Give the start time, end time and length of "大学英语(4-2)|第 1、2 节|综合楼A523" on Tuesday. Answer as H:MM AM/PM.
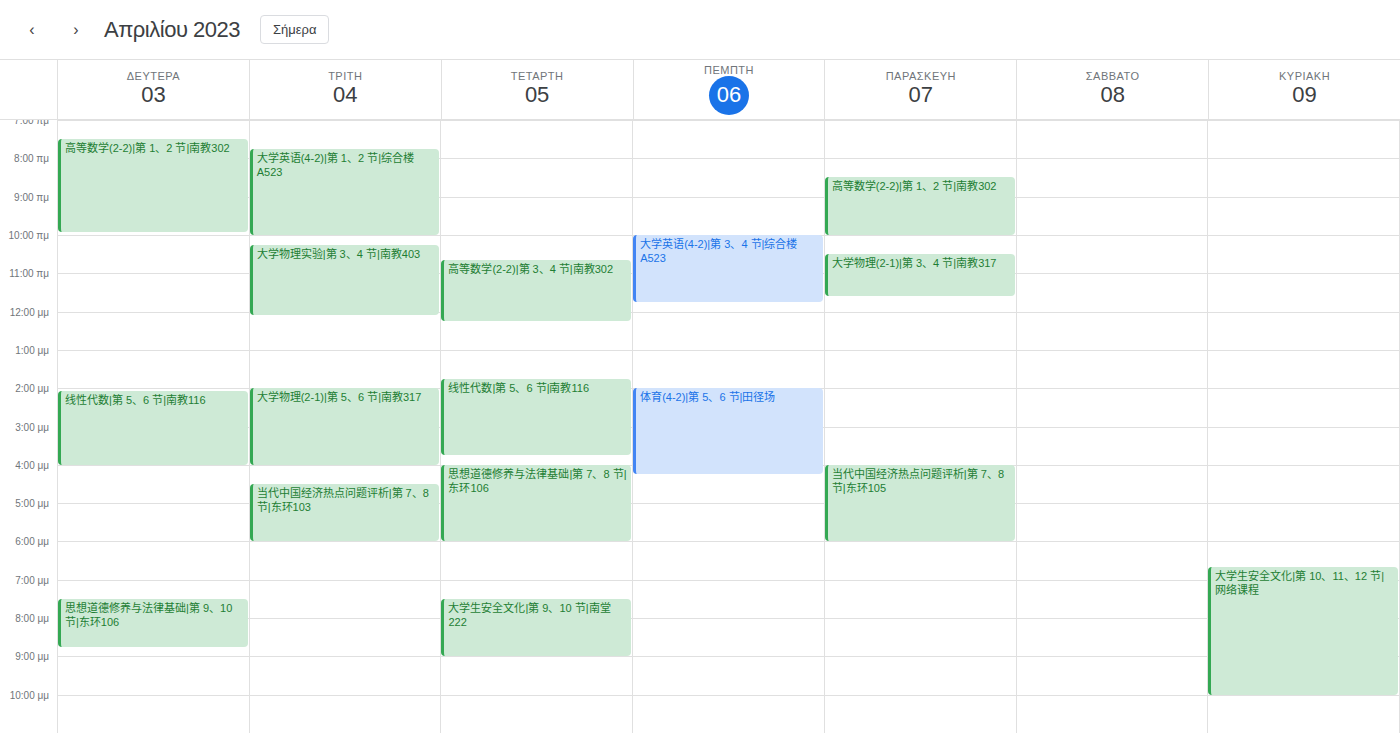
7:45 AM to 10:00 AM, 2 hours 15 minutes